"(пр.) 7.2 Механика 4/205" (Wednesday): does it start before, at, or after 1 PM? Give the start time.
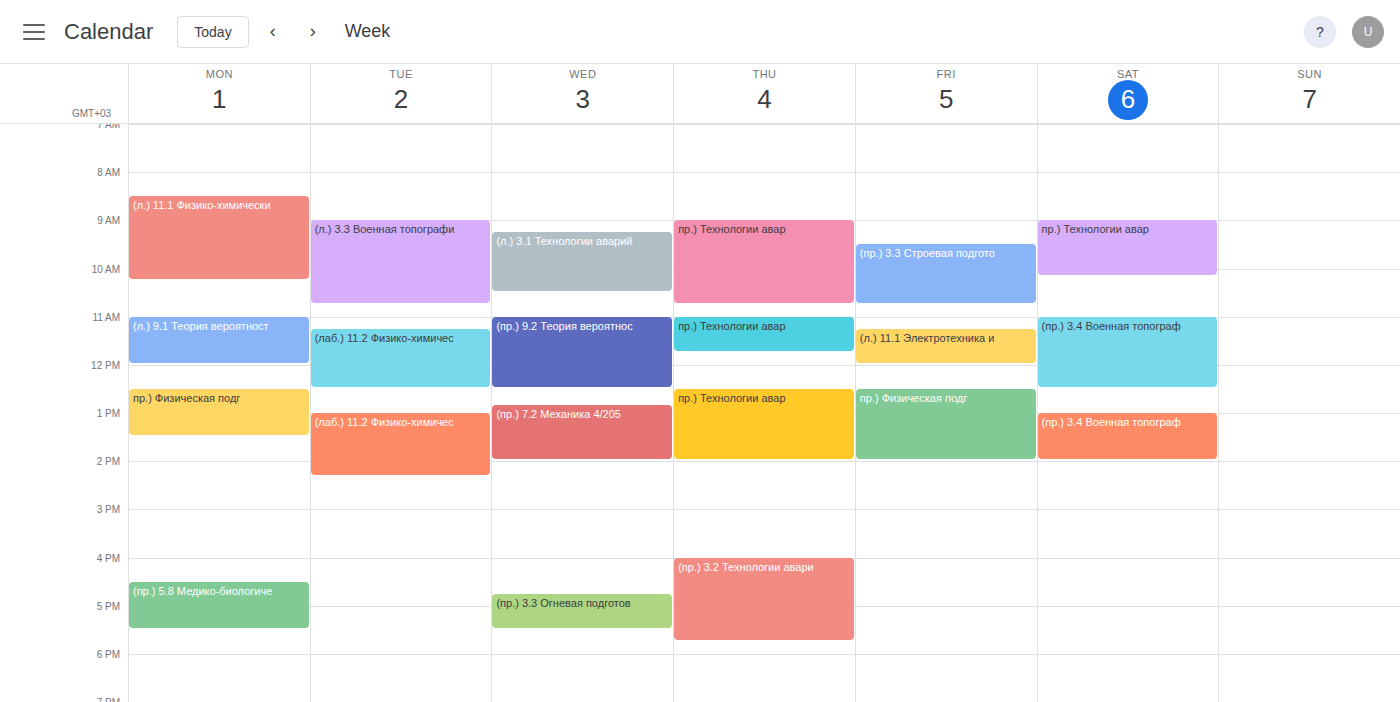
12:50 PM -- before 1 PM, 10 minutes above the 1 PM line.